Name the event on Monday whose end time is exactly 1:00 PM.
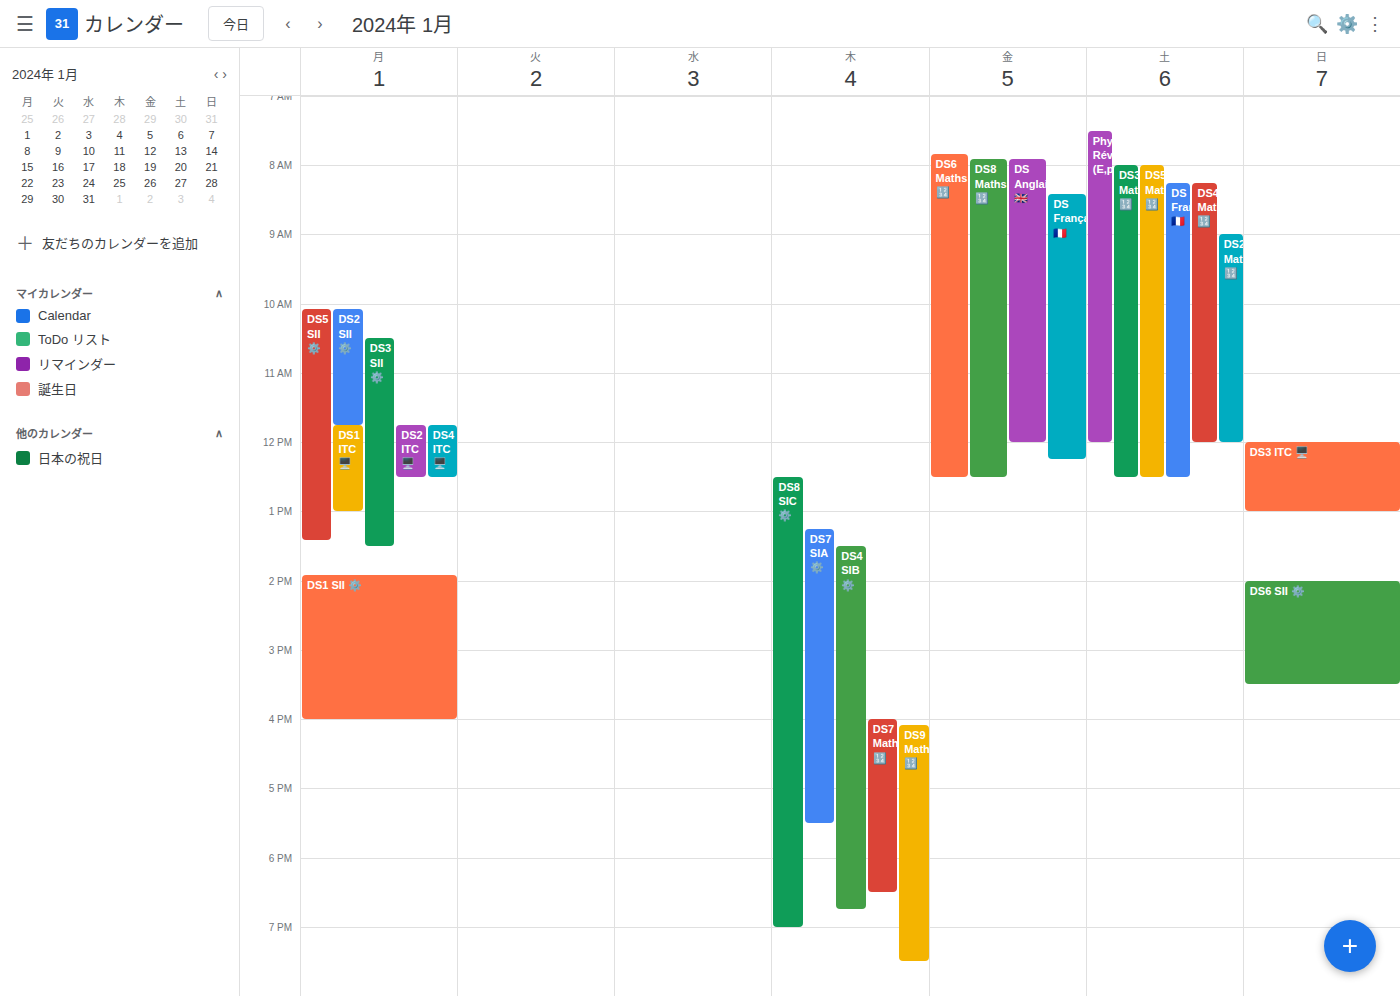
"DS1 ITC 🖥️"